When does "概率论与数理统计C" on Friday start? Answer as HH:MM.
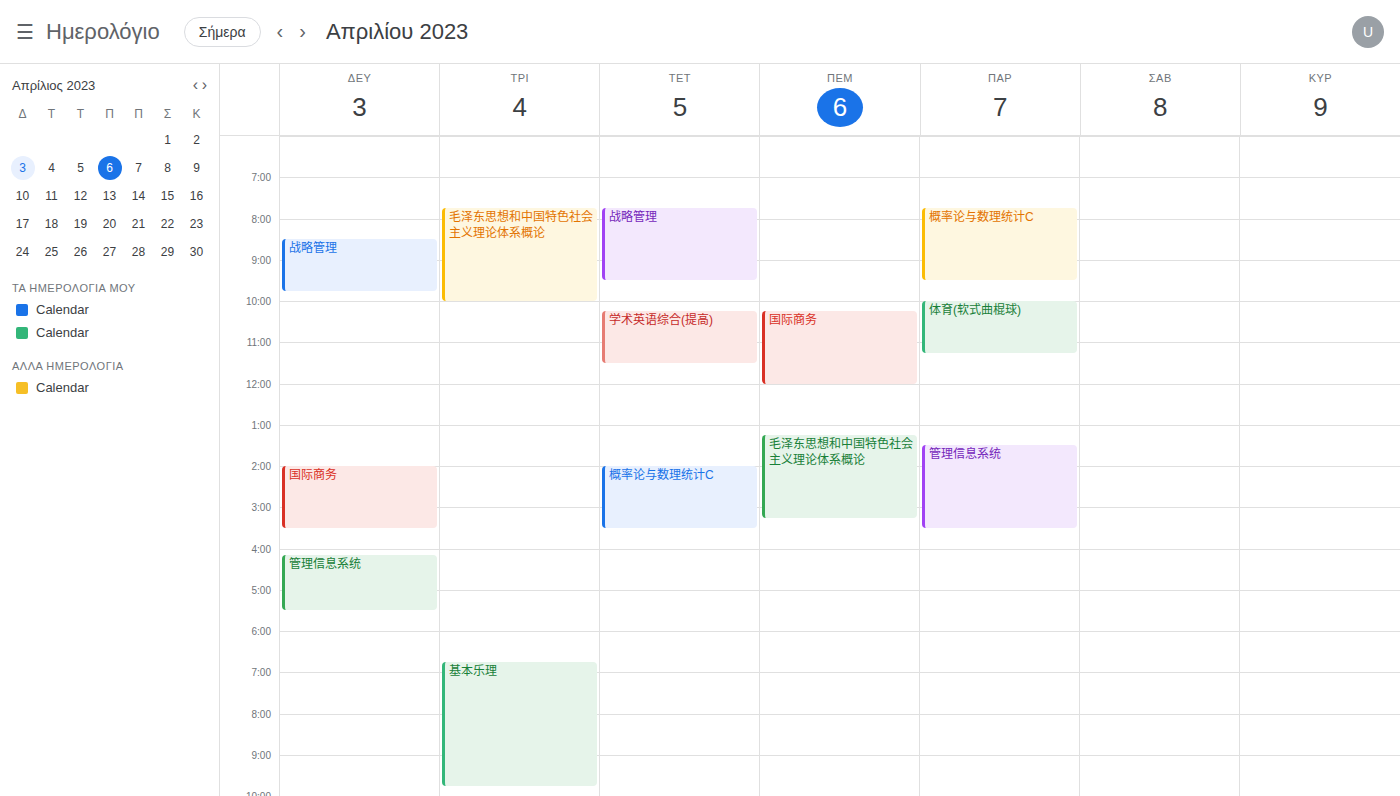
07:45